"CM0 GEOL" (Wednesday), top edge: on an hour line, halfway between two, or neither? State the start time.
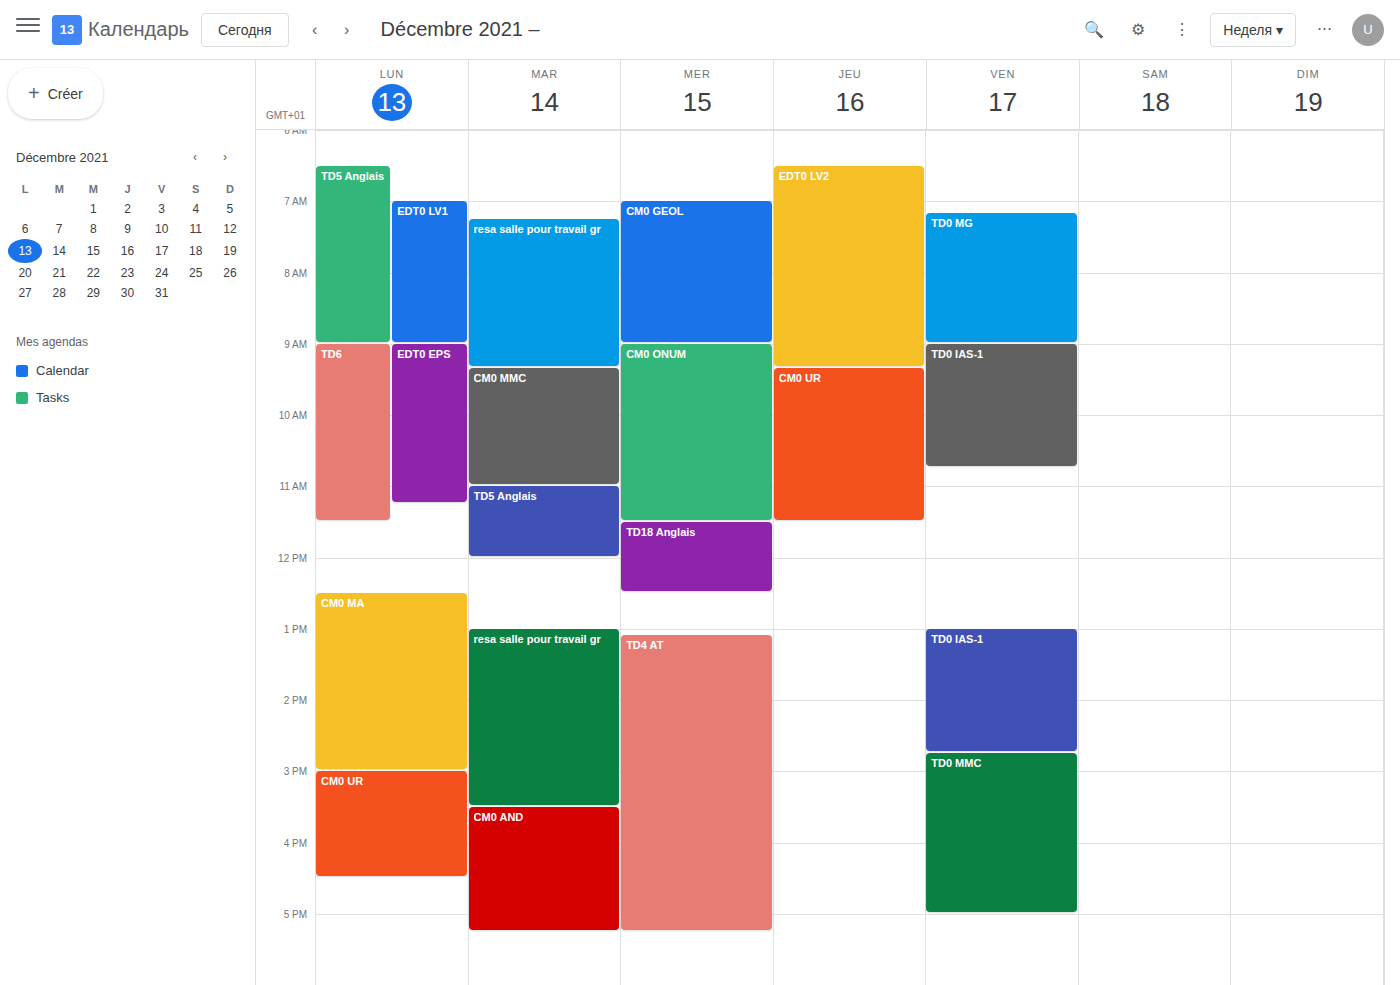
07:00 -- exactly on the 07:00 line.